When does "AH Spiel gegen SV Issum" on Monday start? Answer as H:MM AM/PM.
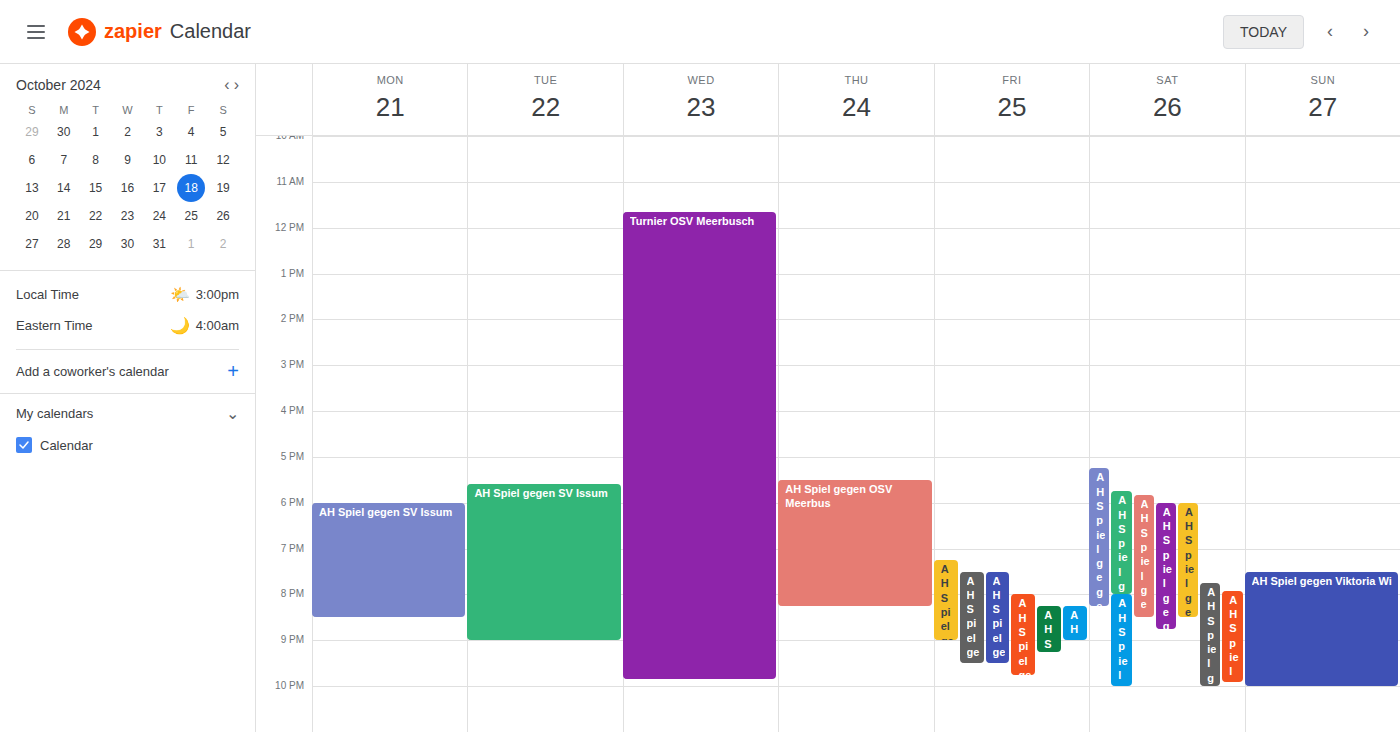
6:00 PM